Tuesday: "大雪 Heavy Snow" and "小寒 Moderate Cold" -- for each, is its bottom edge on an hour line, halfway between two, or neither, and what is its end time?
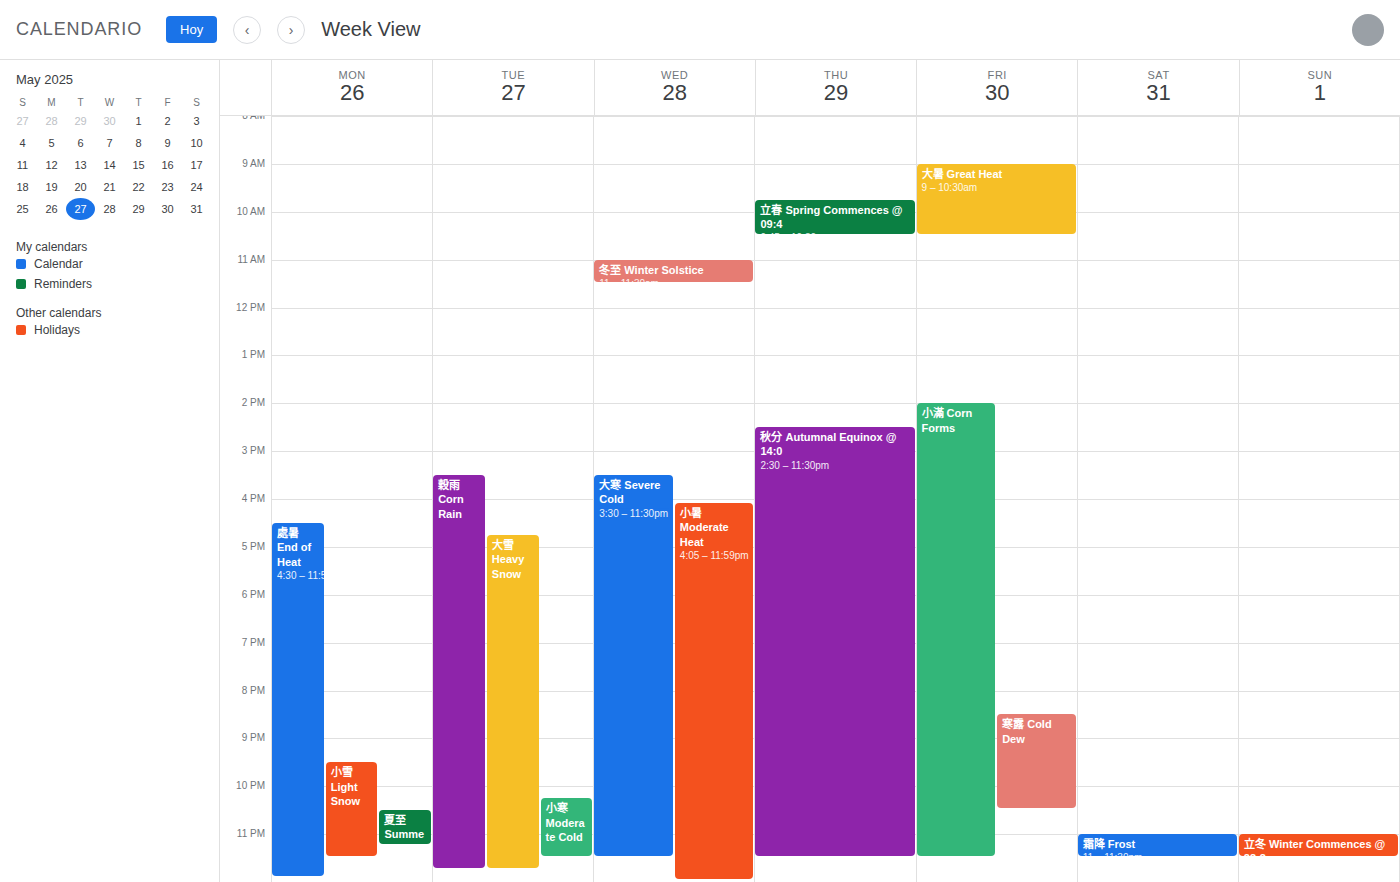
"大雪 Heavy Snow": 11:45 PM, neither: three quarters of the way from the 11 PM line to the 12 AM line. "小寒 Moderate Cold": 11:30 PM, halfway between the 11 PM and 12 AM lines.